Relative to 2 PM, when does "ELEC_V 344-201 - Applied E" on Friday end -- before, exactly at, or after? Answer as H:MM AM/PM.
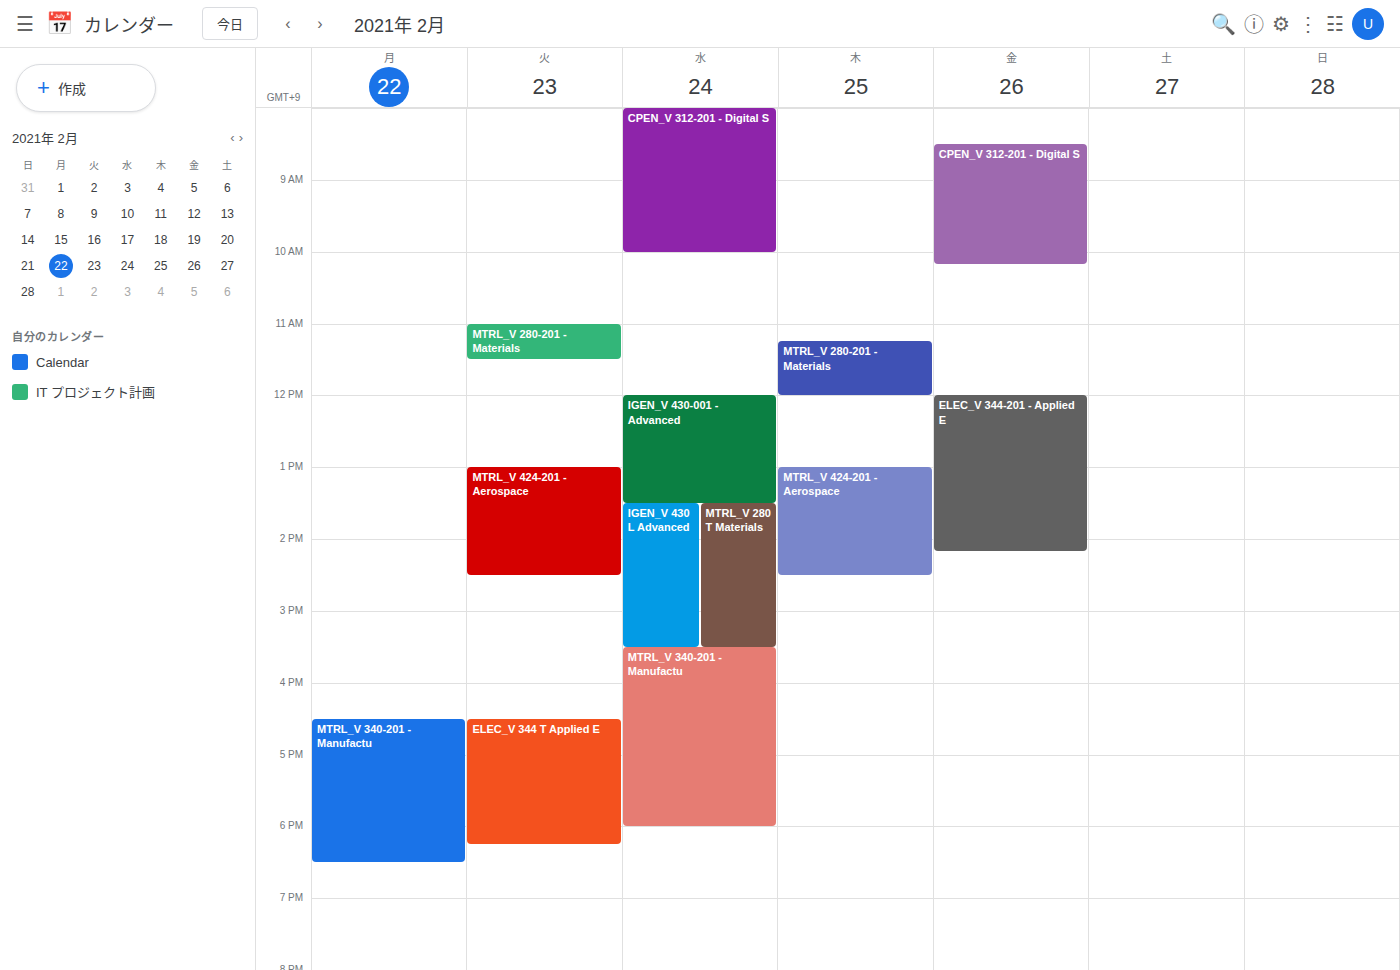
2:10 PM -- after 2 PM, 10 minutes below the 2 PM line.